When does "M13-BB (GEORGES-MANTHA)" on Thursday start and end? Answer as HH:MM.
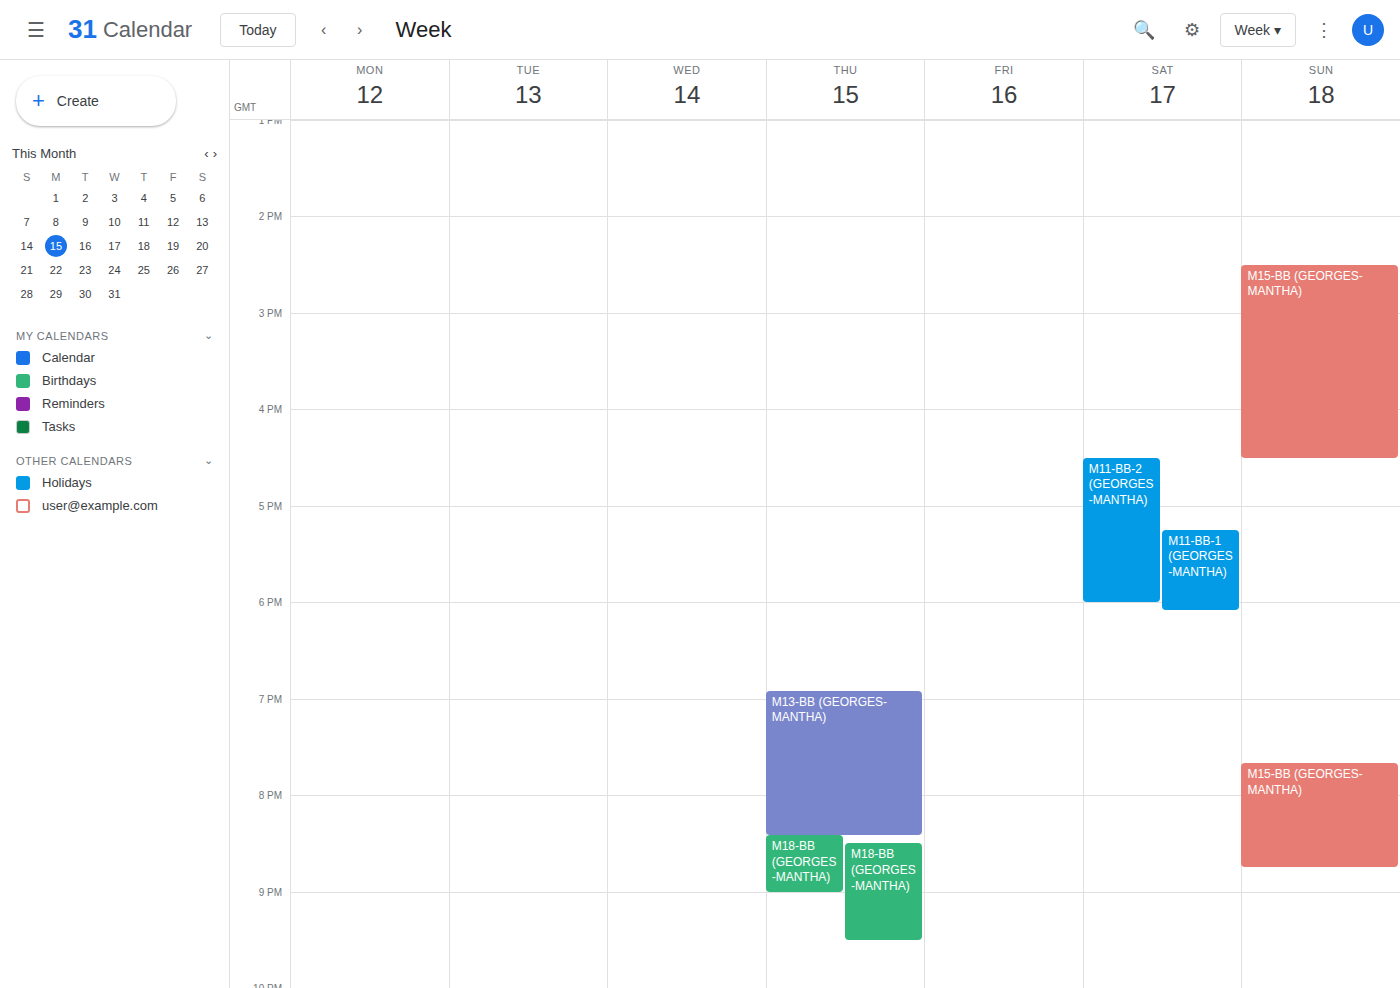
18:55 to 20:25